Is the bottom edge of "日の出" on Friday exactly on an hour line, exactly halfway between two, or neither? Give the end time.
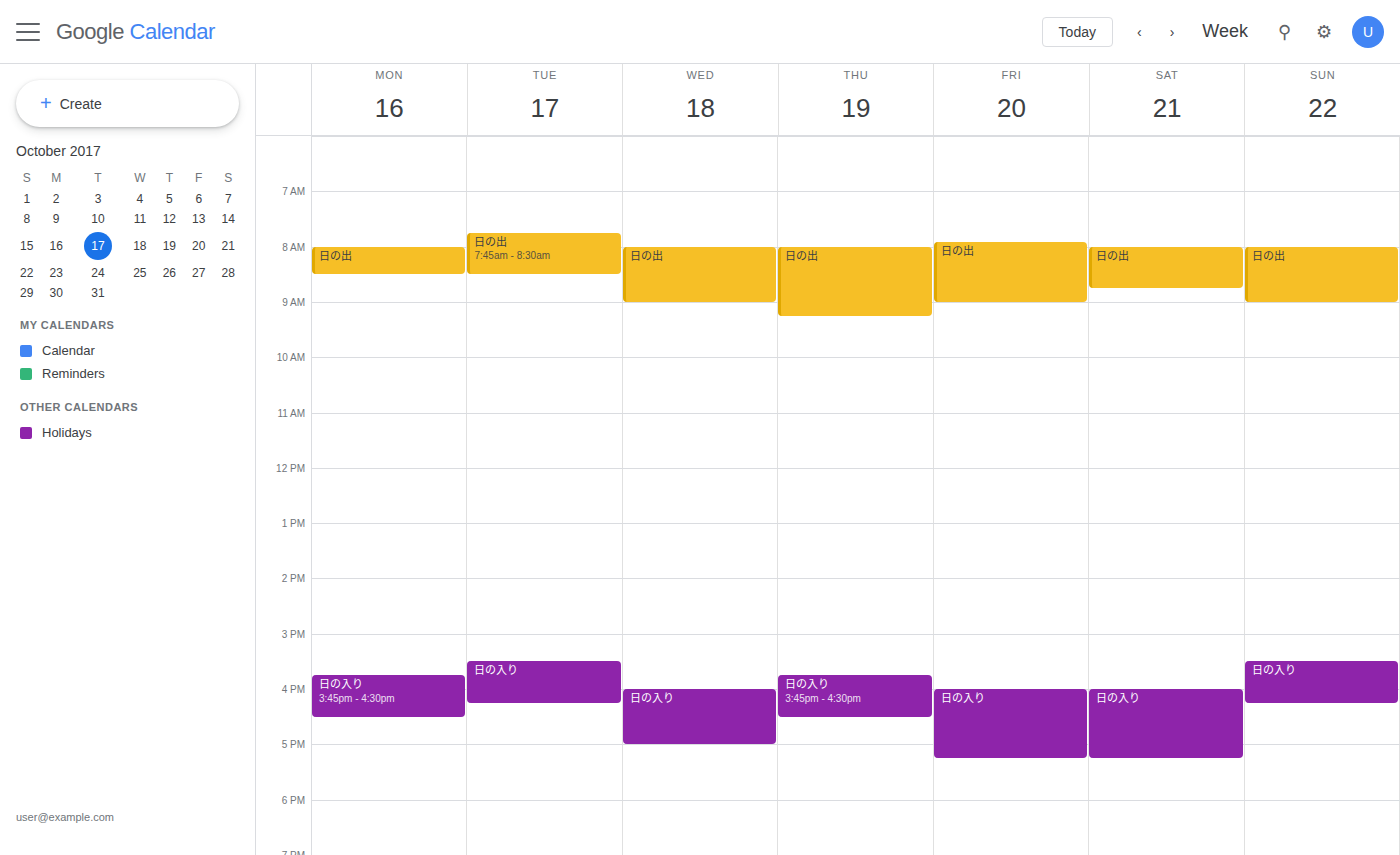
9:00 AM -- exactly on the 9 AM line.